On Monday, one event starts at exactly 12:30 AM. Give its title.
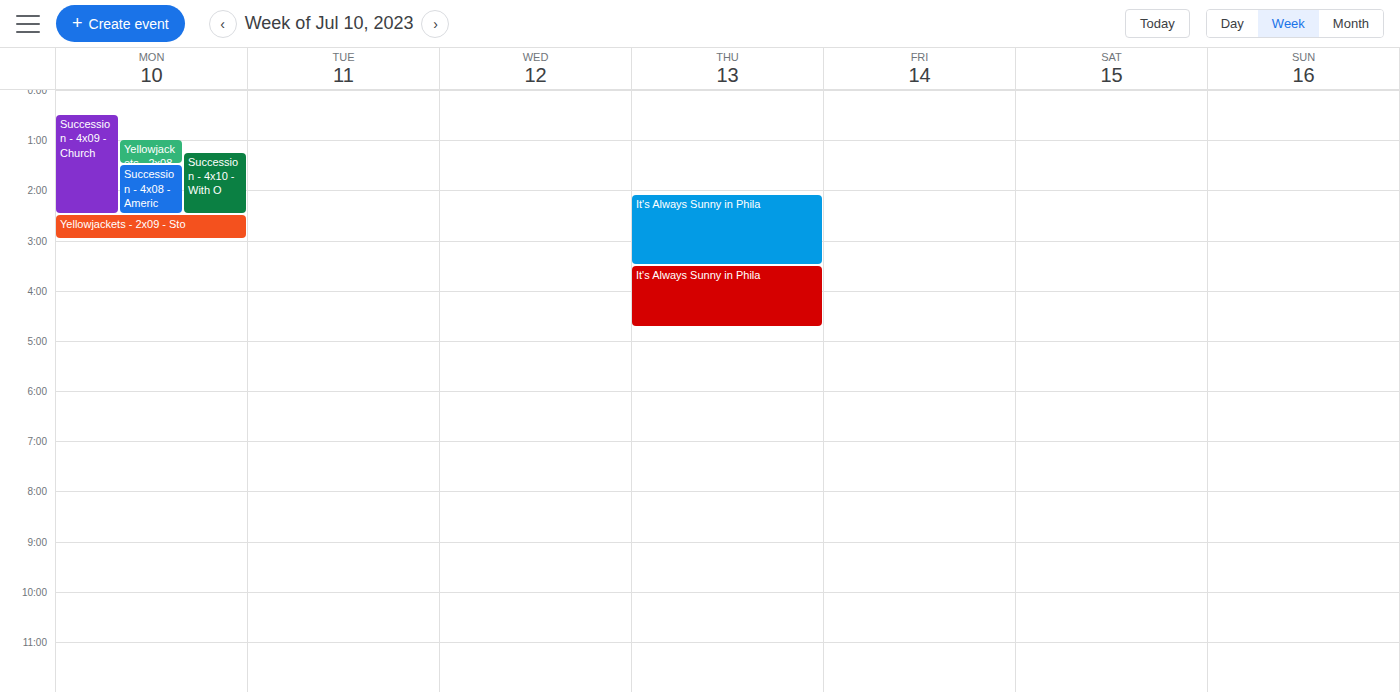
"Succession - 4x09 - Church"